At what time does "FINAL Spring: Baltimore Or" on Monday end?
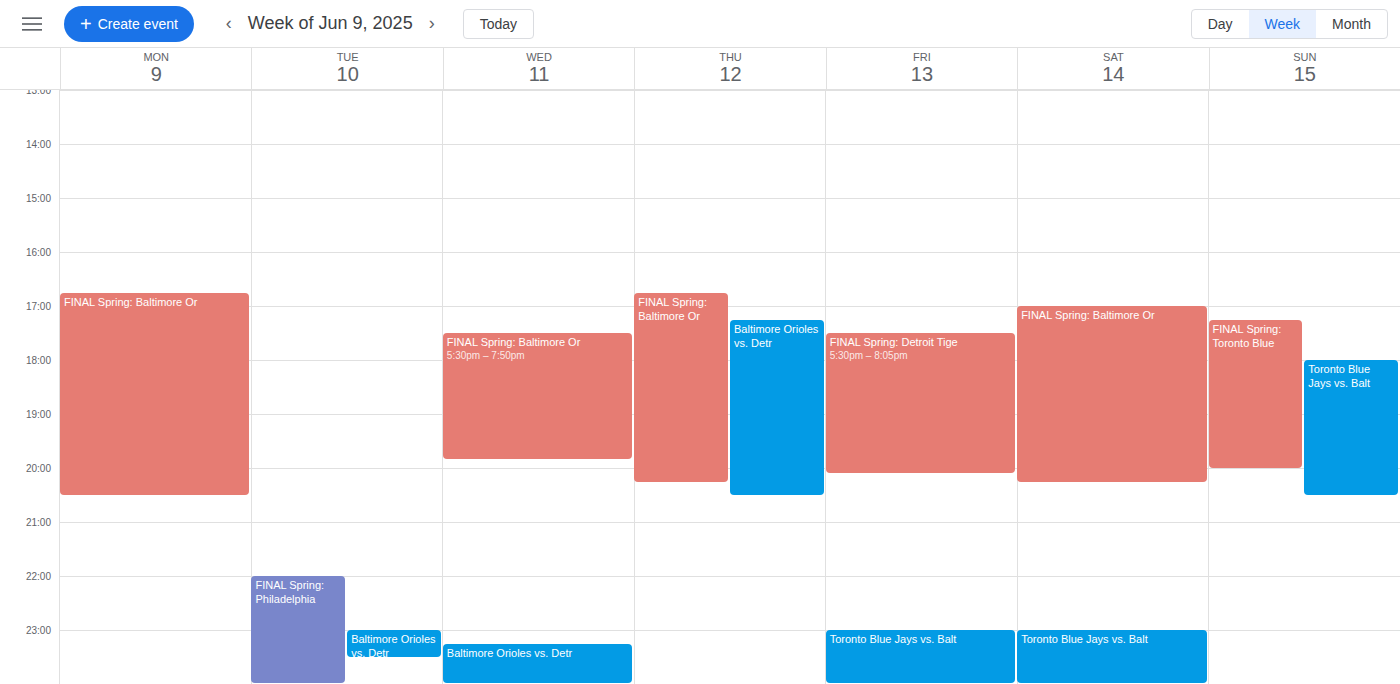
8:30 PM